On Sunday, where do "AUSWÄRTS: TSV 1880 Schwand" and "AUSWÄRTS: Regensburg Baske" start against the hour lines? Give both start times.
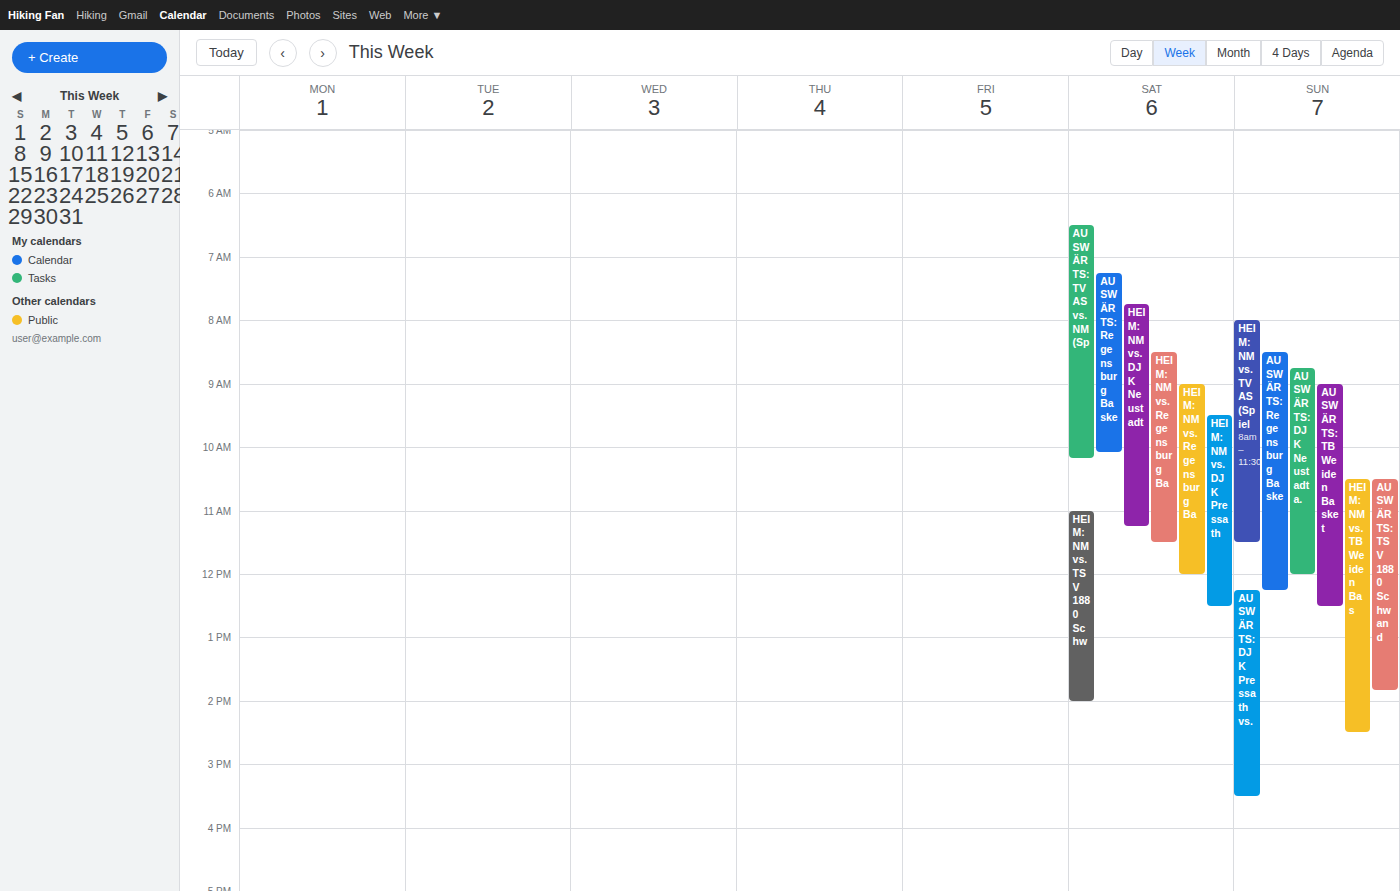
"AUSWÄRTS: TSV 1880 Schwand": 10:30 AM, halfway between the 10 AM and 11 AM lines. "AUSWÄRTS: Regensburg Baske": 8:30 AM, halfway between the 8 AM and 9 AM lines.